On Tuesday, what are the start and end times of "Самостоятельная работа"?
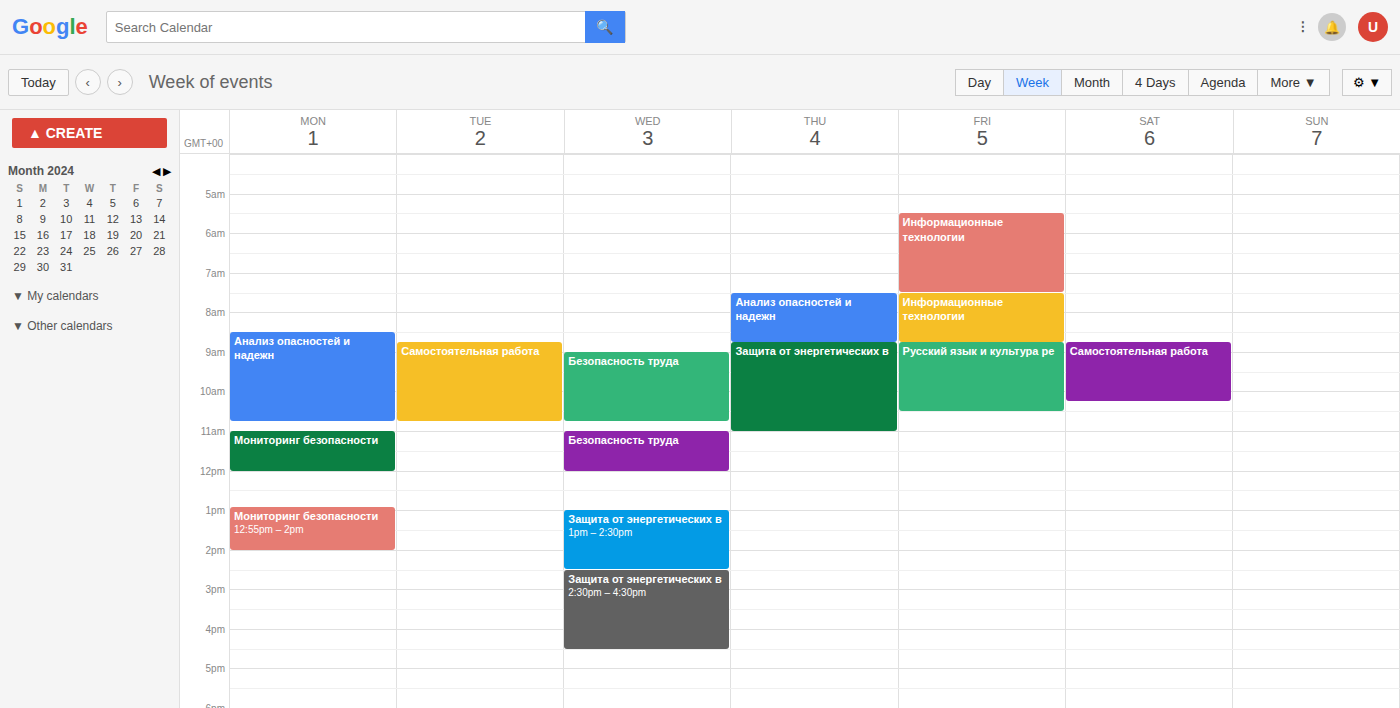
08:45 to 10:45